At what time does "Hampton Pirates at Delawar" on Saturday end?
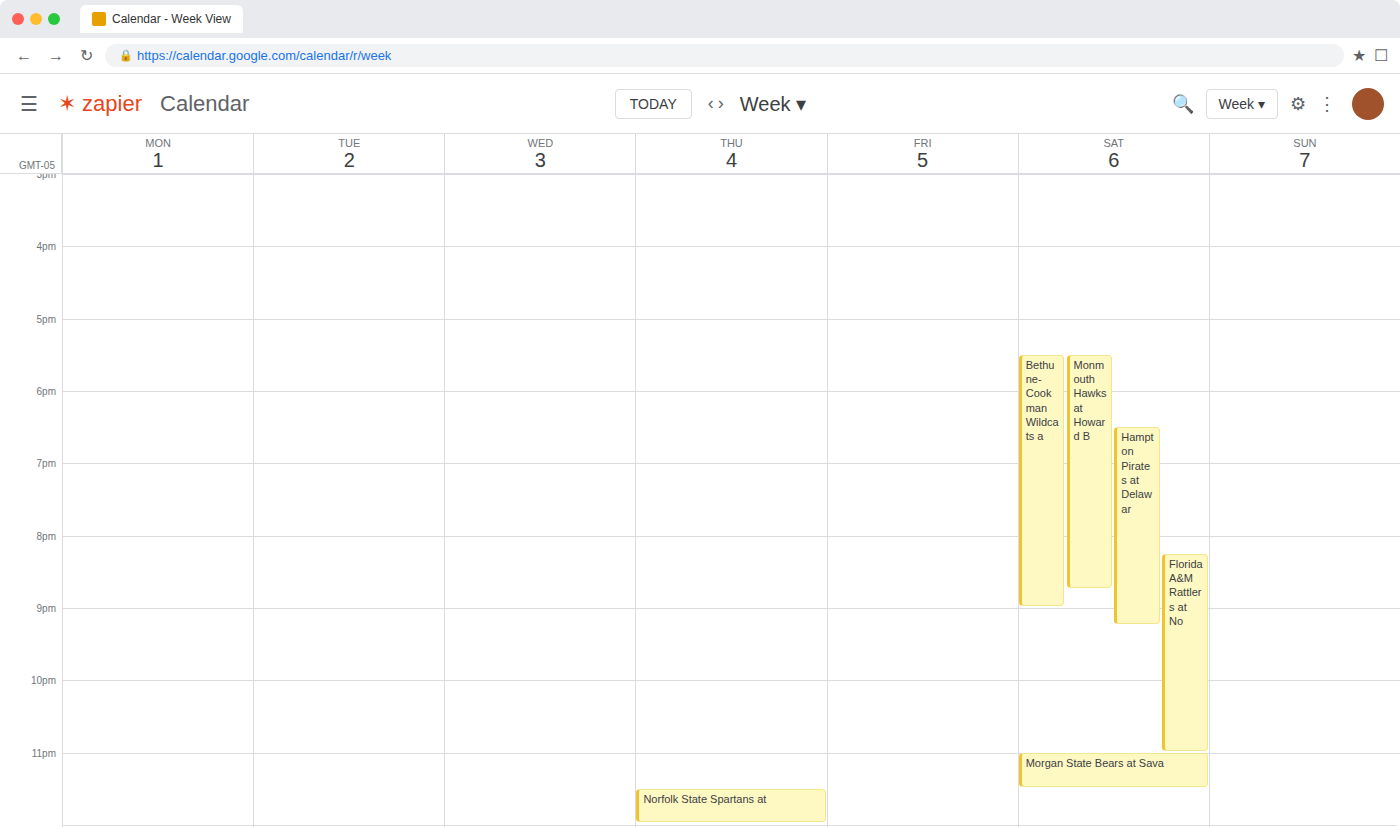
9:15 PM